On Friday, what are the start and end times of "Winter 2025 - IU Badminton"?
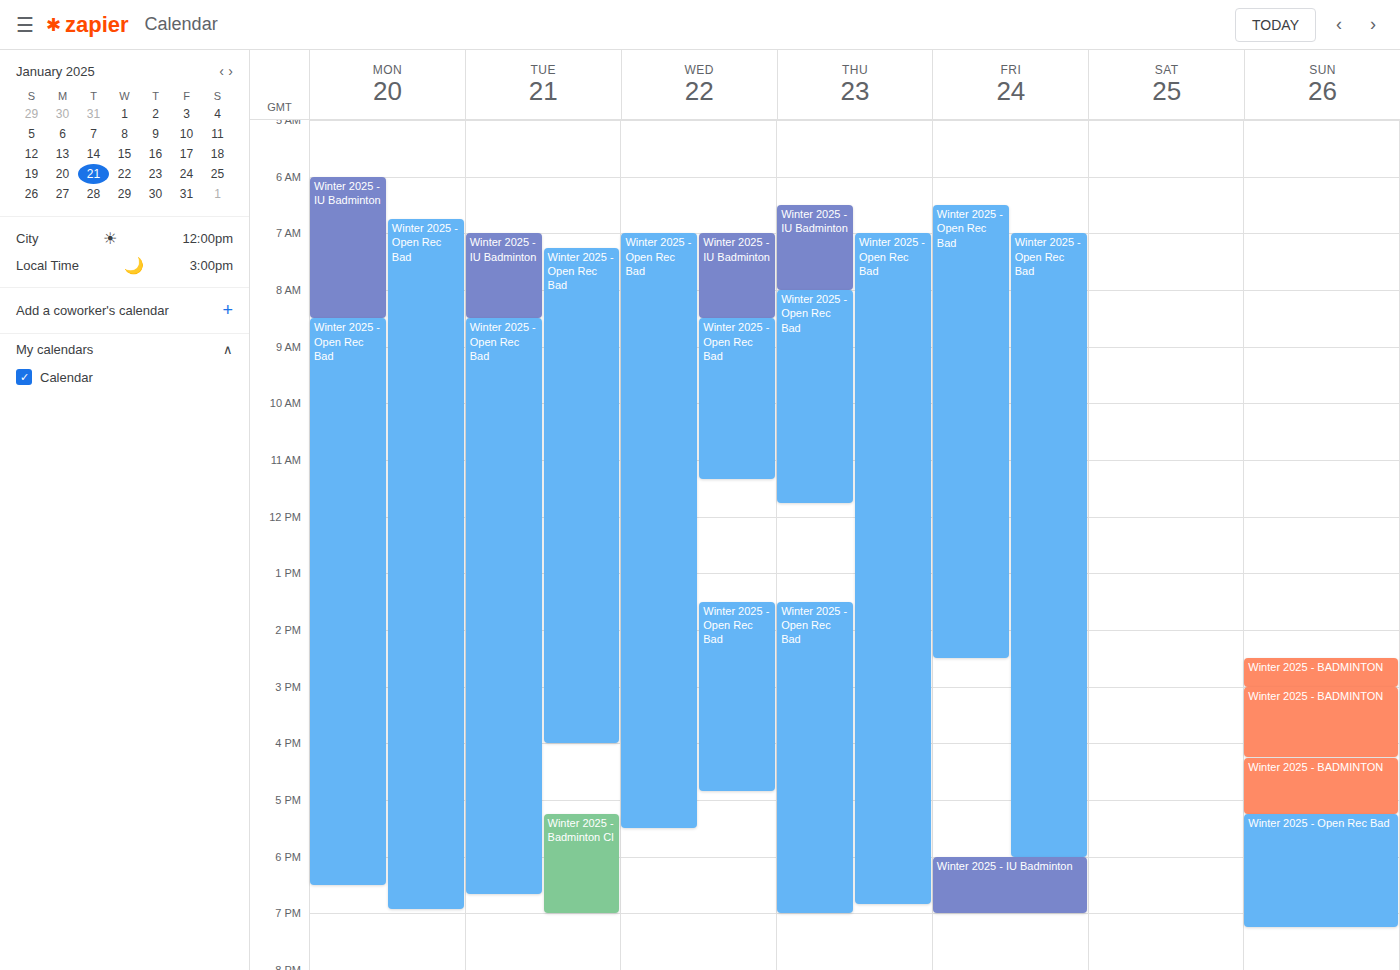
6:00 PM to 7:00 PM